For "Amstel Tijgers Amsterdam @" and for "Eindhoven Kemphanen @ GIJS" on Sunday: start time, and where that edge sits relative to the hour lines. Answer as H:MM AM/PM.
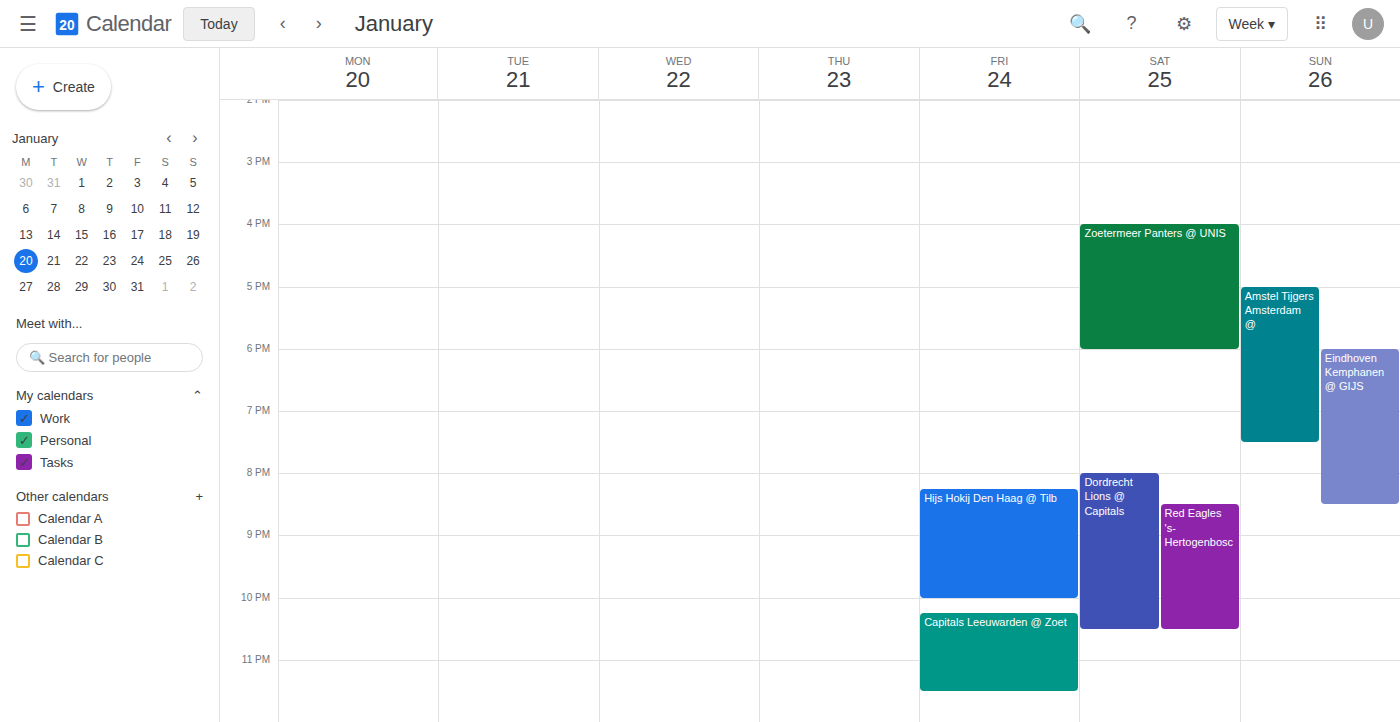
"Amstel Tijgers Amsterdam @": 5:00 PM, exactly on the 5 PM line. "Eindhoven Kemphanen @ GIJS": 6:00 PM, exactly on the 6 PM line.